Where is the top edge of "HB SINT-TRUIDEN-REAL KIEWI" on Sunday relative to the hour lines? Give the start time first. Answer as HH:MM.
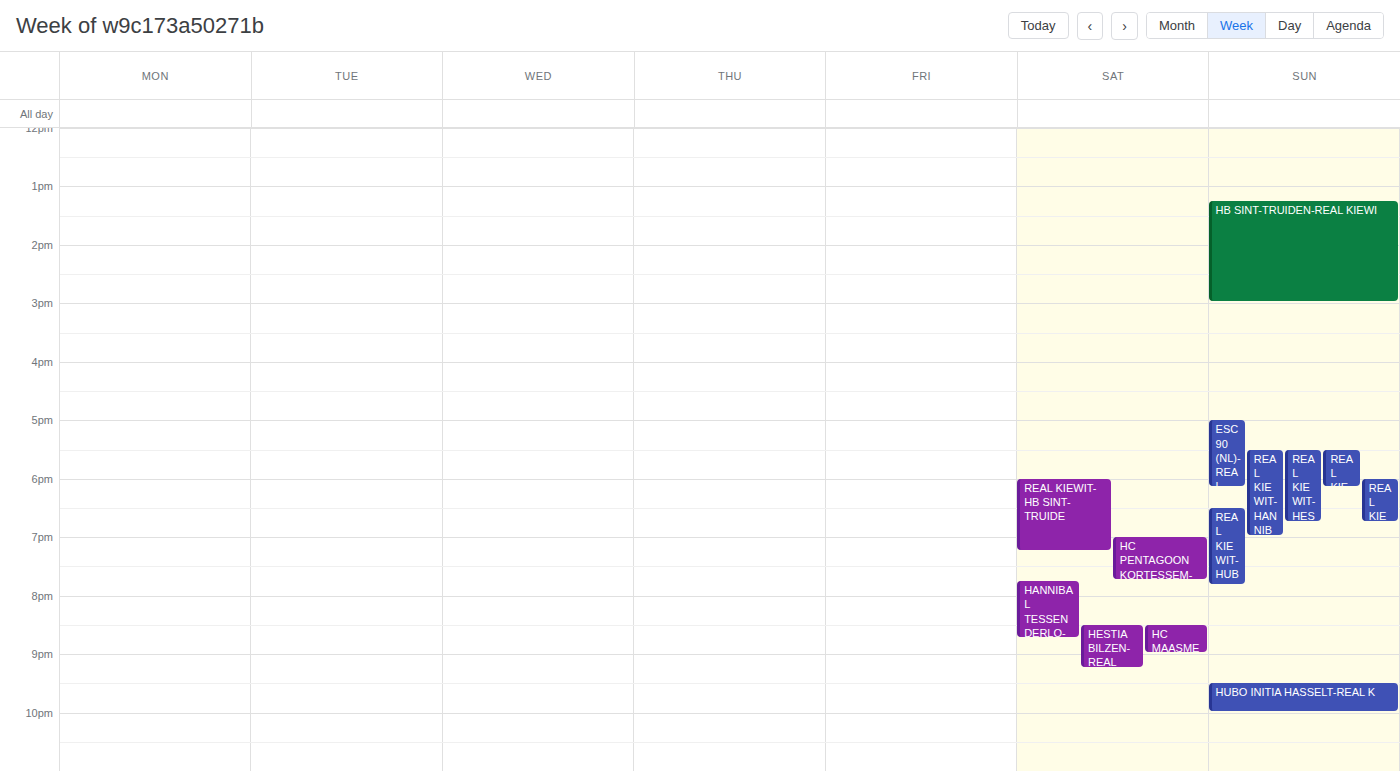
13:15 -- neither: a quarter of the way from the 13:00 line to the 14:00 line.